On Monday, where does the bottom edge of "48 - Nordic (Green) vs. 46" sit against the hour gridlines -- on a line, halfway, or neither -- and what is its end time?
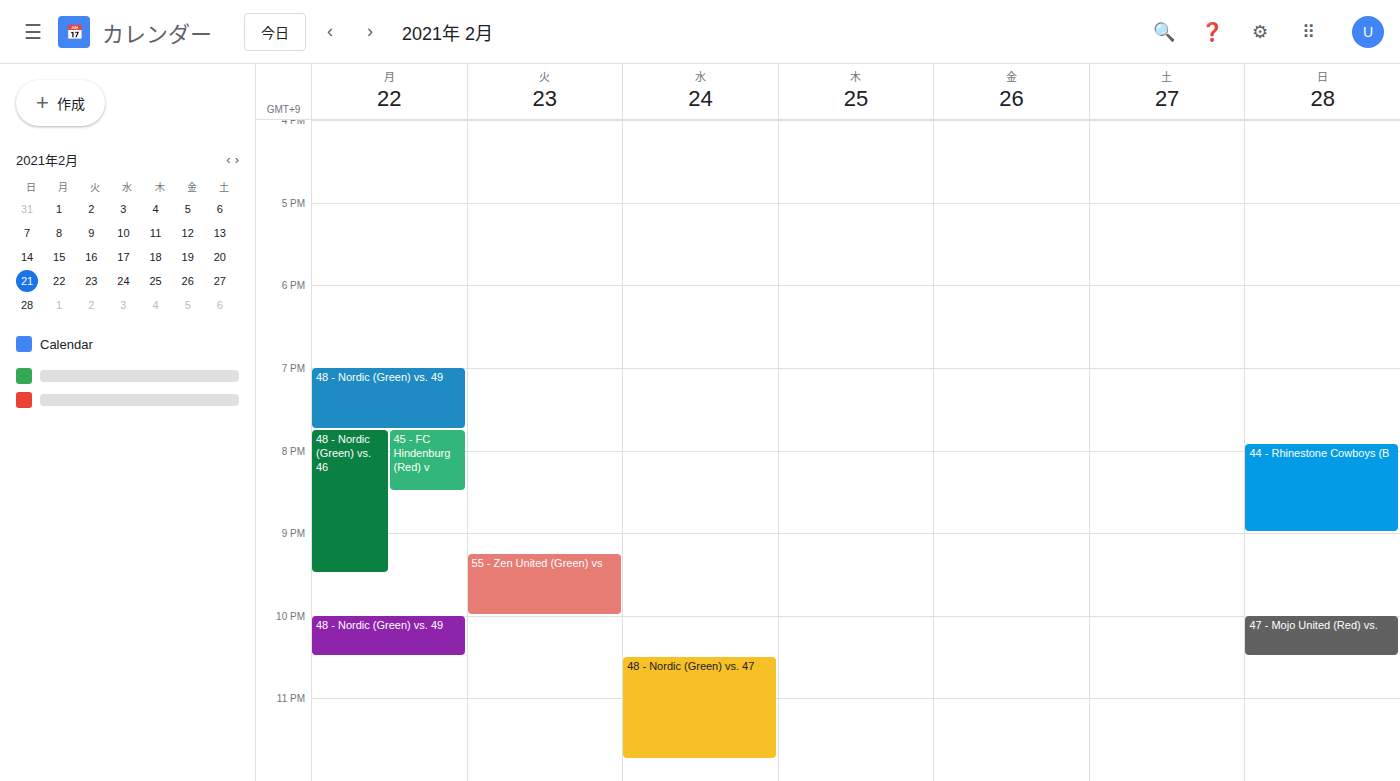
9:30 PM -- halfway between the 9 PM and 10 PM lines.